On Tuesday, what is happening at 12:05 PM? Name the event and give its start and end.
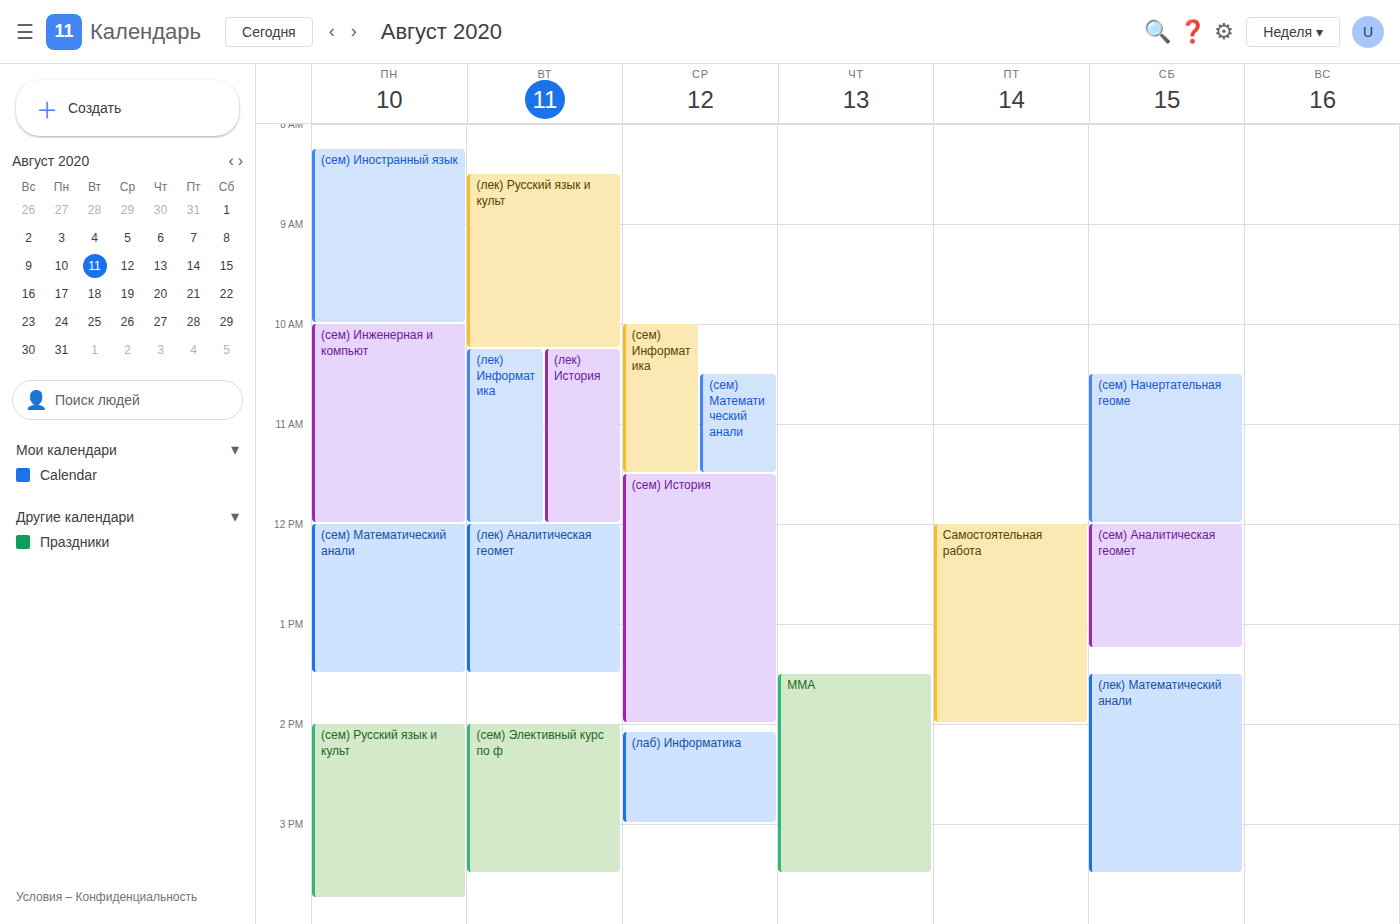
"(лек) Аналитическая геомет", 12:00 PM to 1:30 PM